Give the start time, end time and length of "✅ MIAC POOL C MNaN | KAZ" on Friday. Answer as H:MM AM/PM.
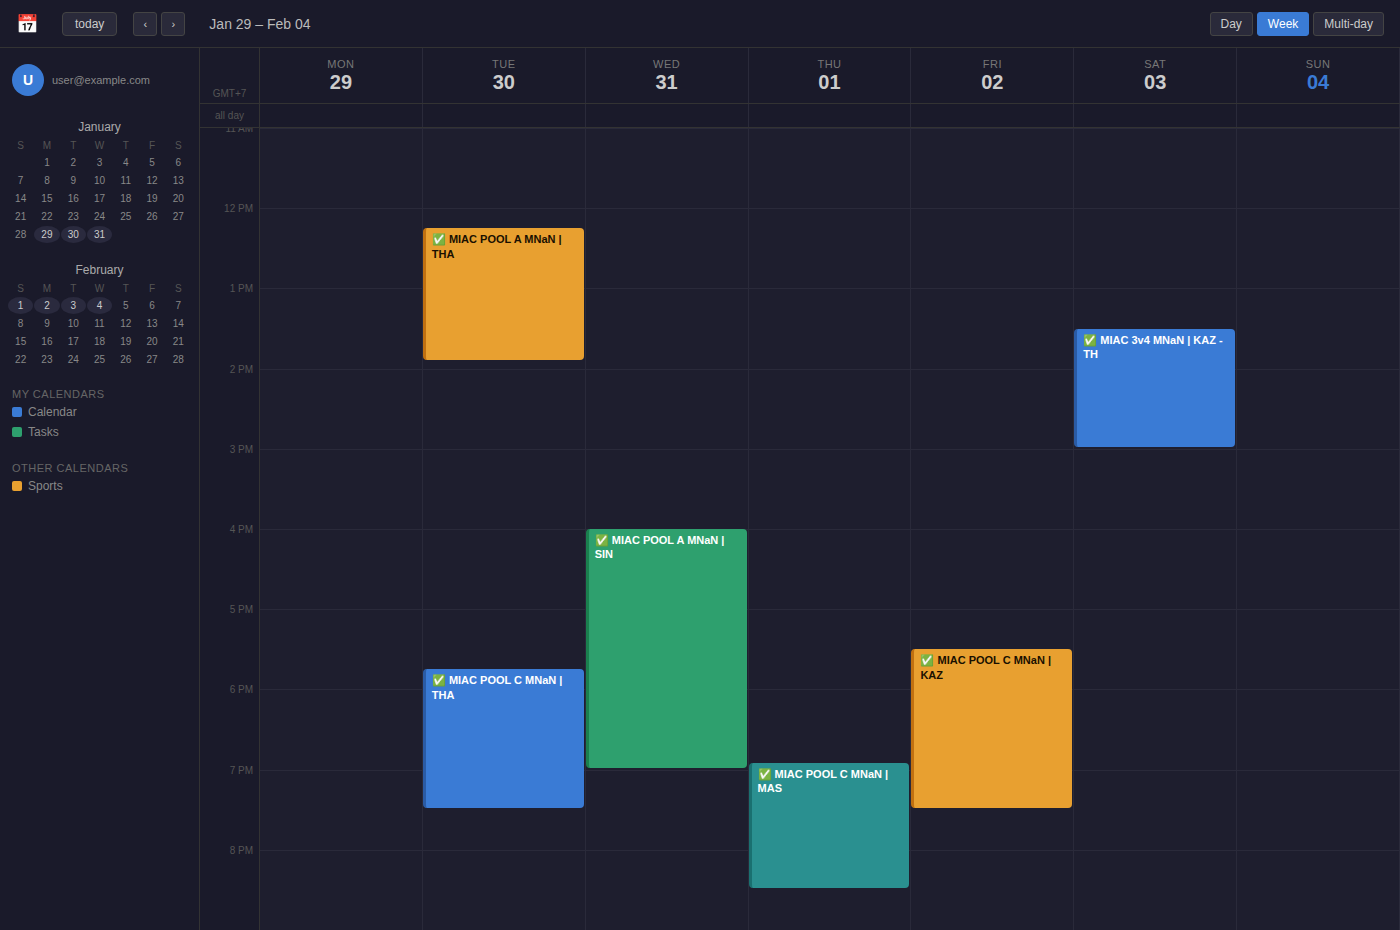
5:30 PM to 7:30 PM, 2 hours